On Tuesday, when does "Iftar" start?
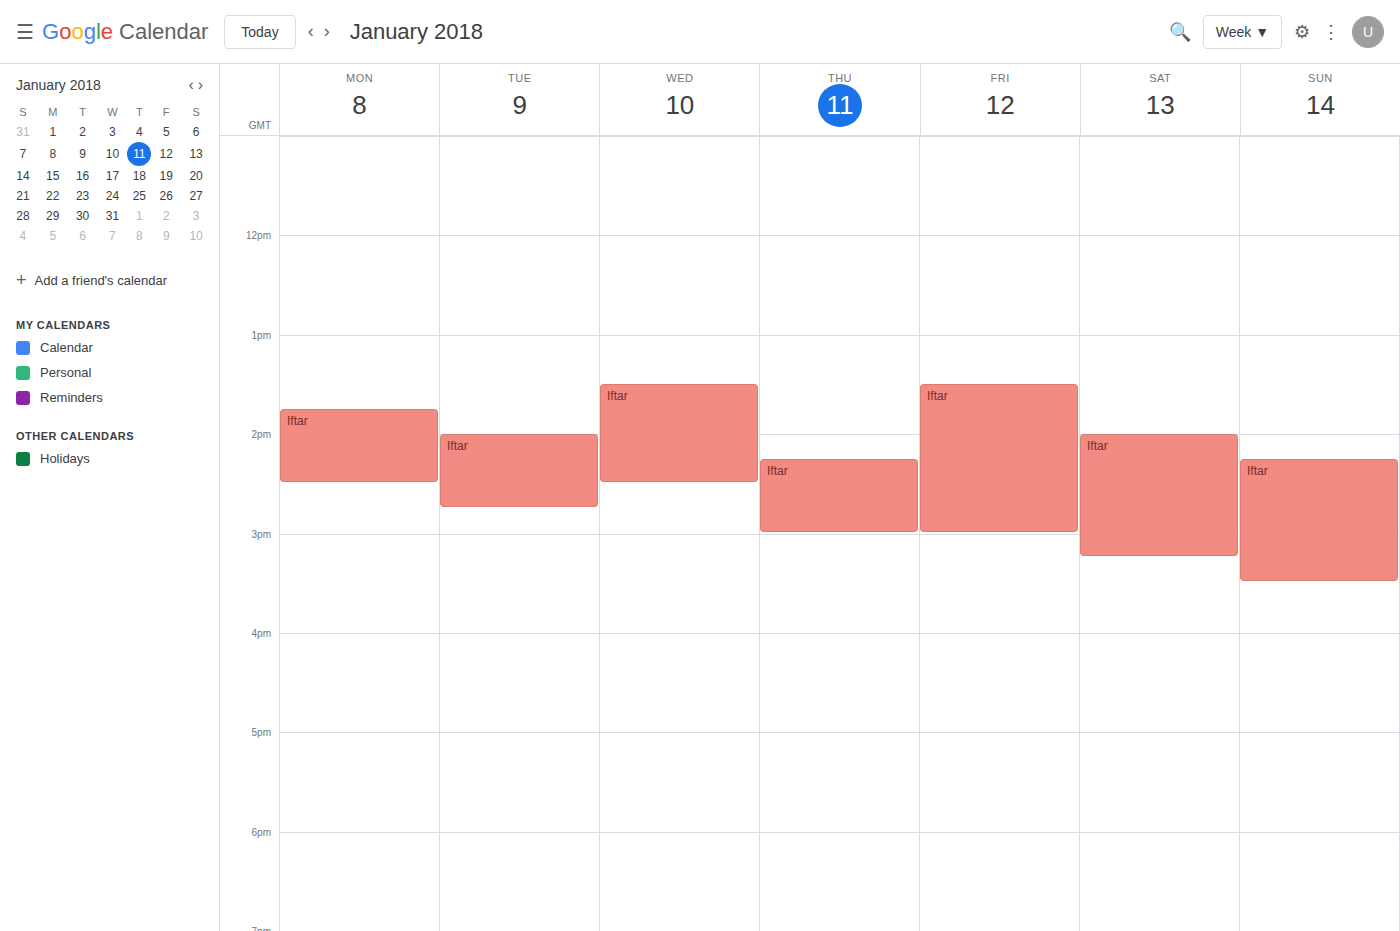
2:00 PM